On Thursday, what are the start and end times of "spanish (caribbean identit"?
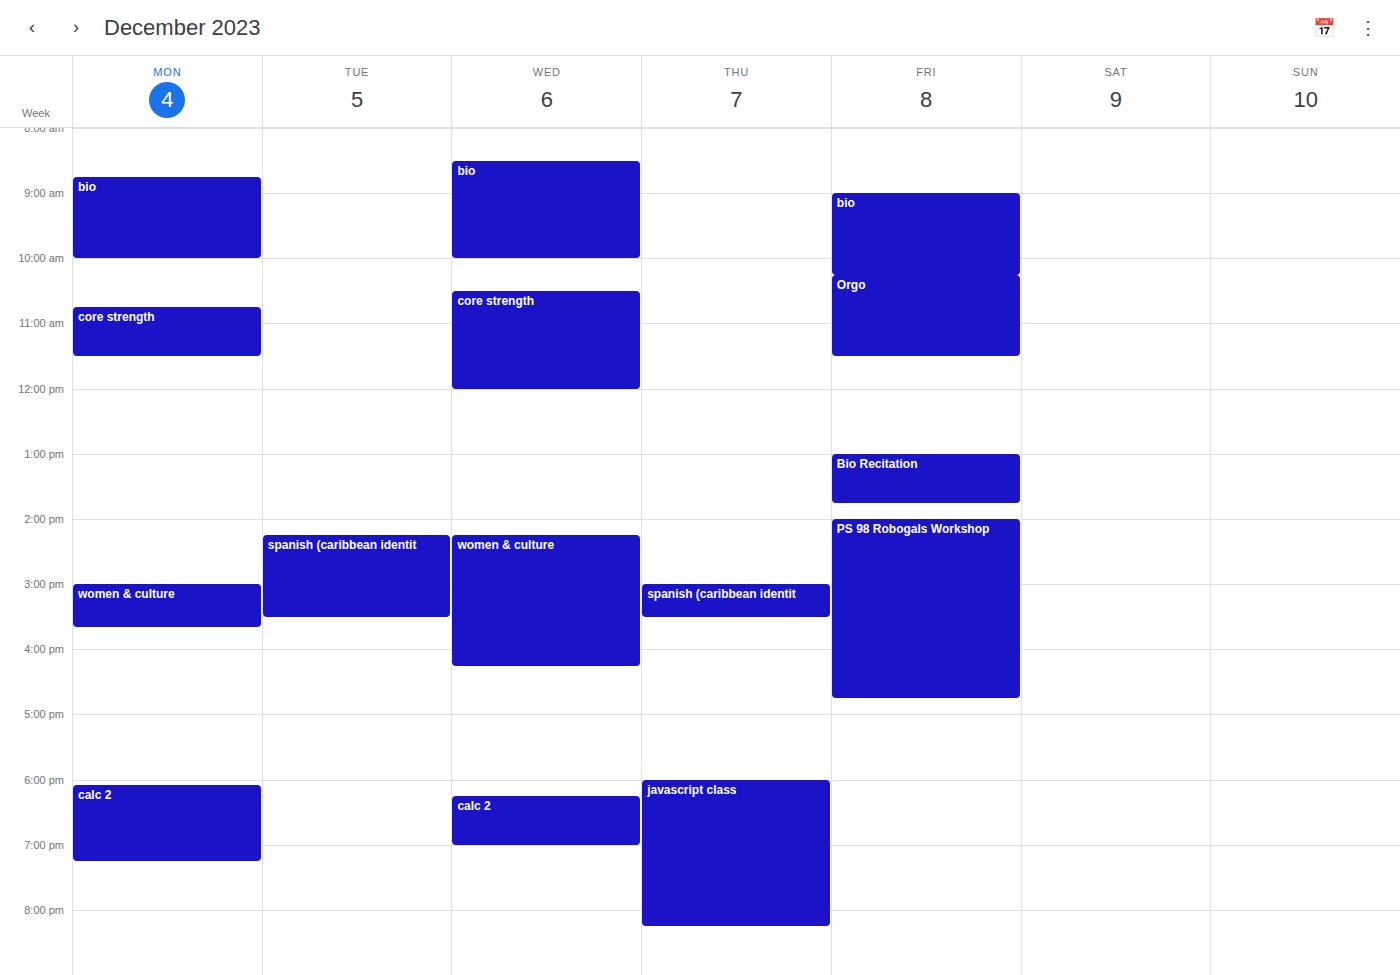
15:00 to 15:30